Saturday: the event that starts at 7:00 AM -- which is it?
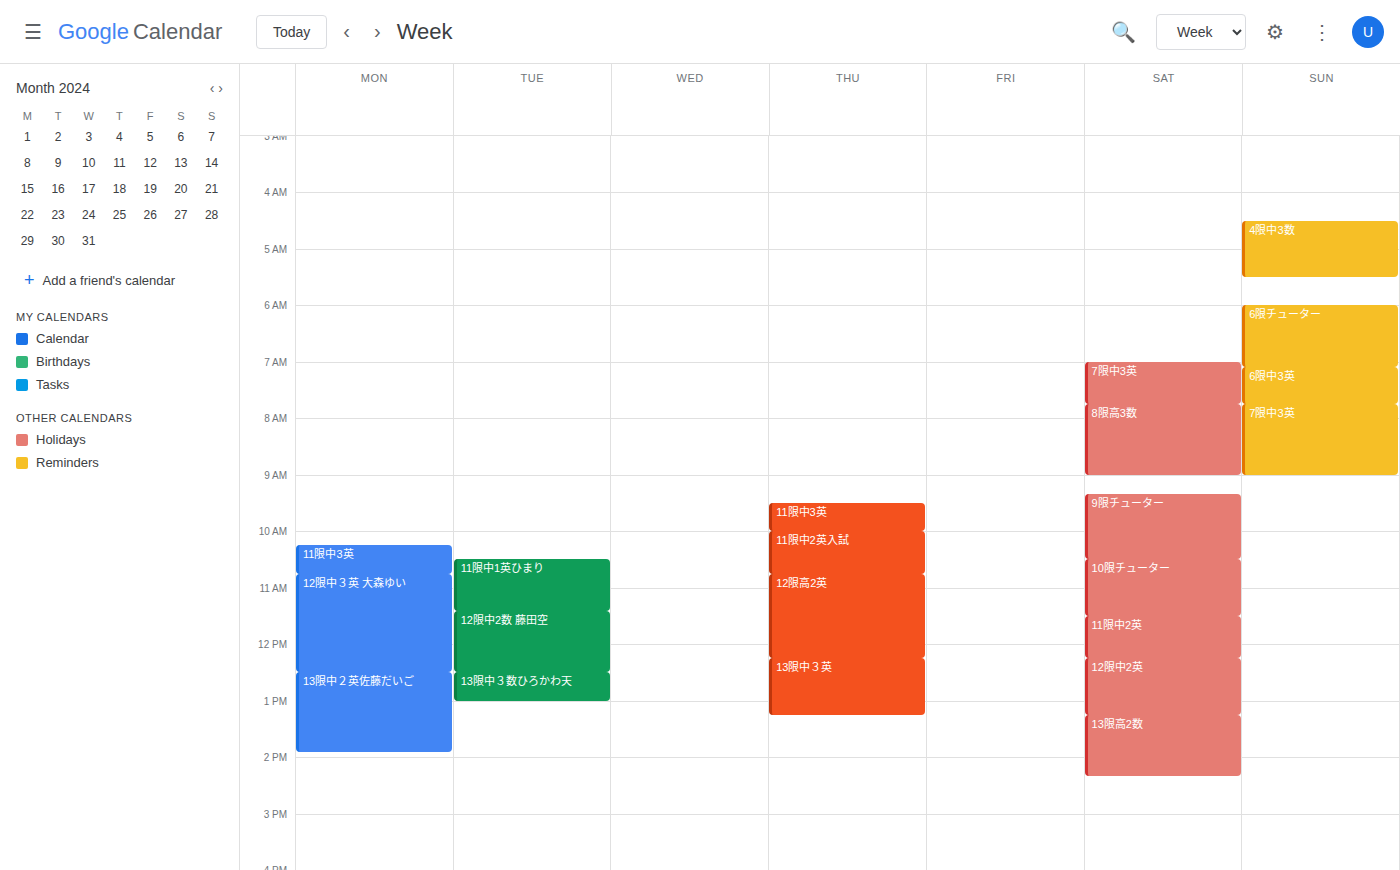
"7限中3英"